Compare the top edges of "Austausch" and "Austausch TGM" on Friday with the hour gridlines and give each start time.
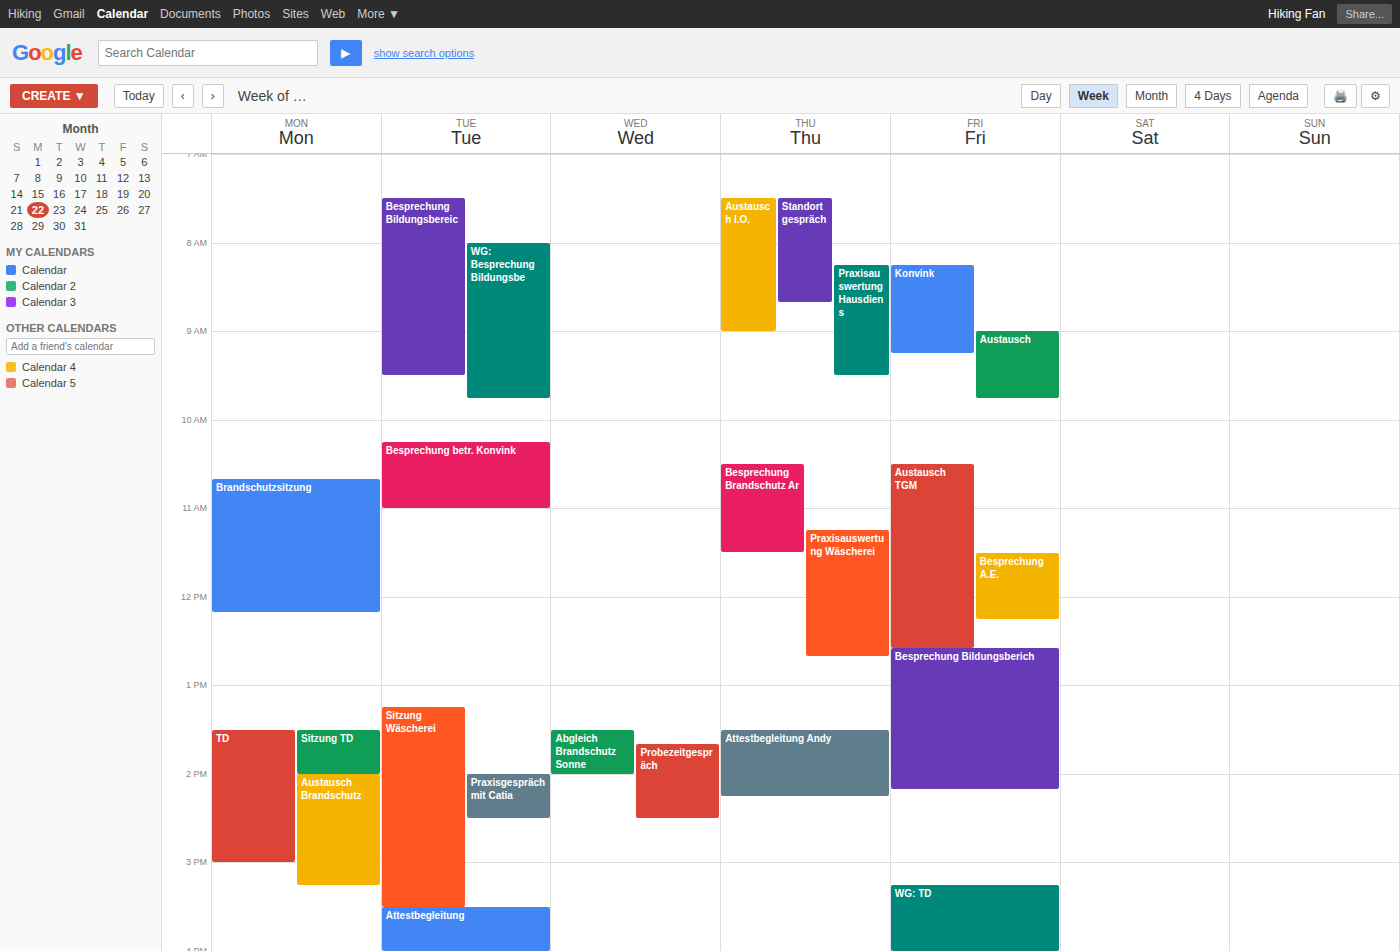
"Austausch": 09:00, exactly on the 09:00 line. "Austausch TGM": 10:30, halfway between the 10:00 and 11:00 lines.